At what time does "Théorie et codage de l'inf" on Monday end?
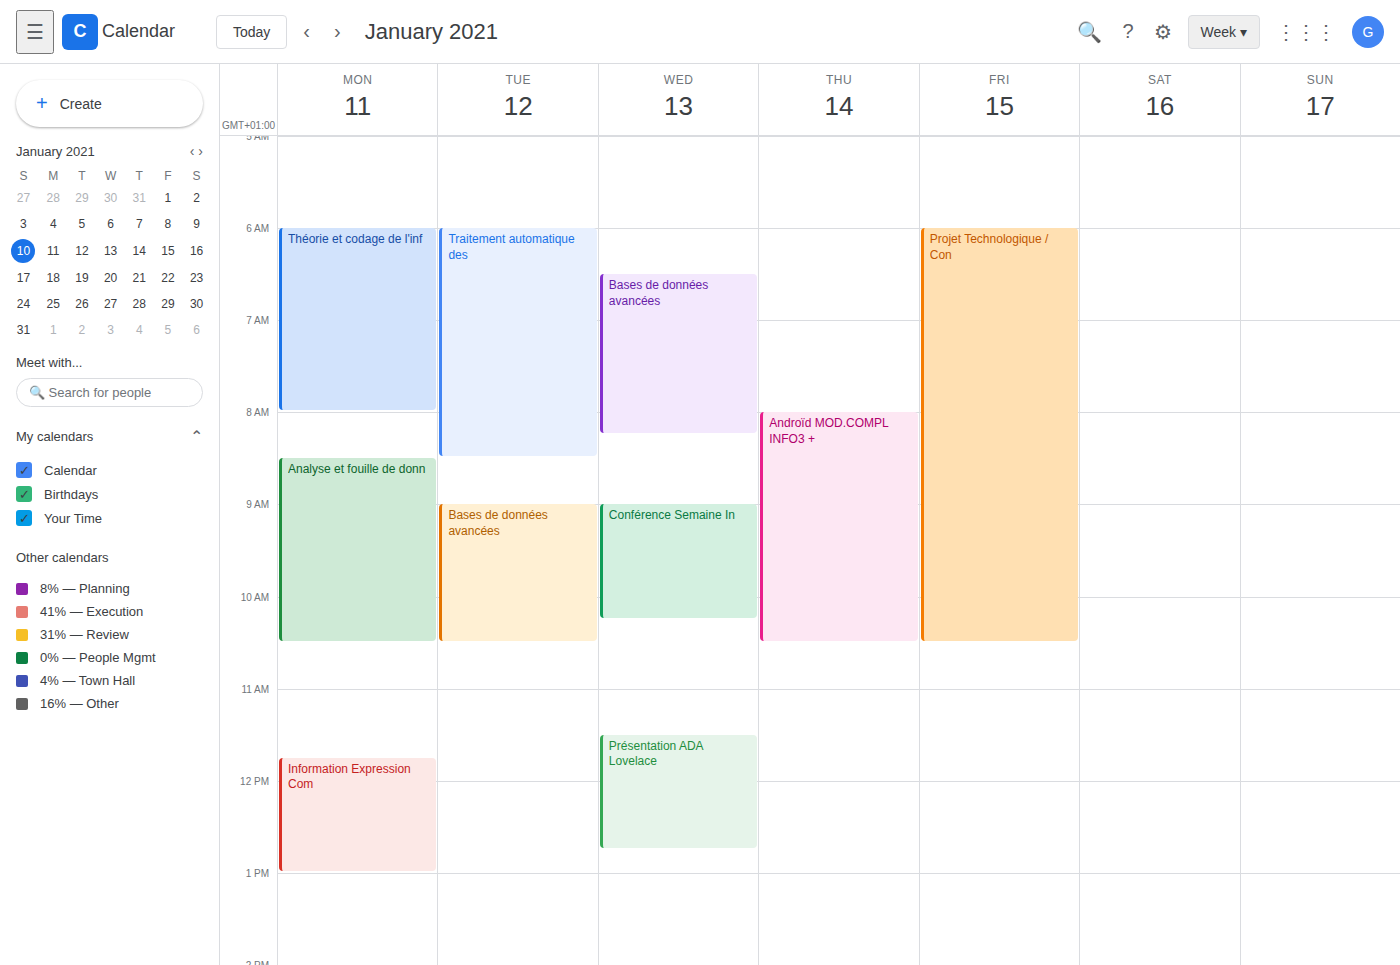
8:00 AM